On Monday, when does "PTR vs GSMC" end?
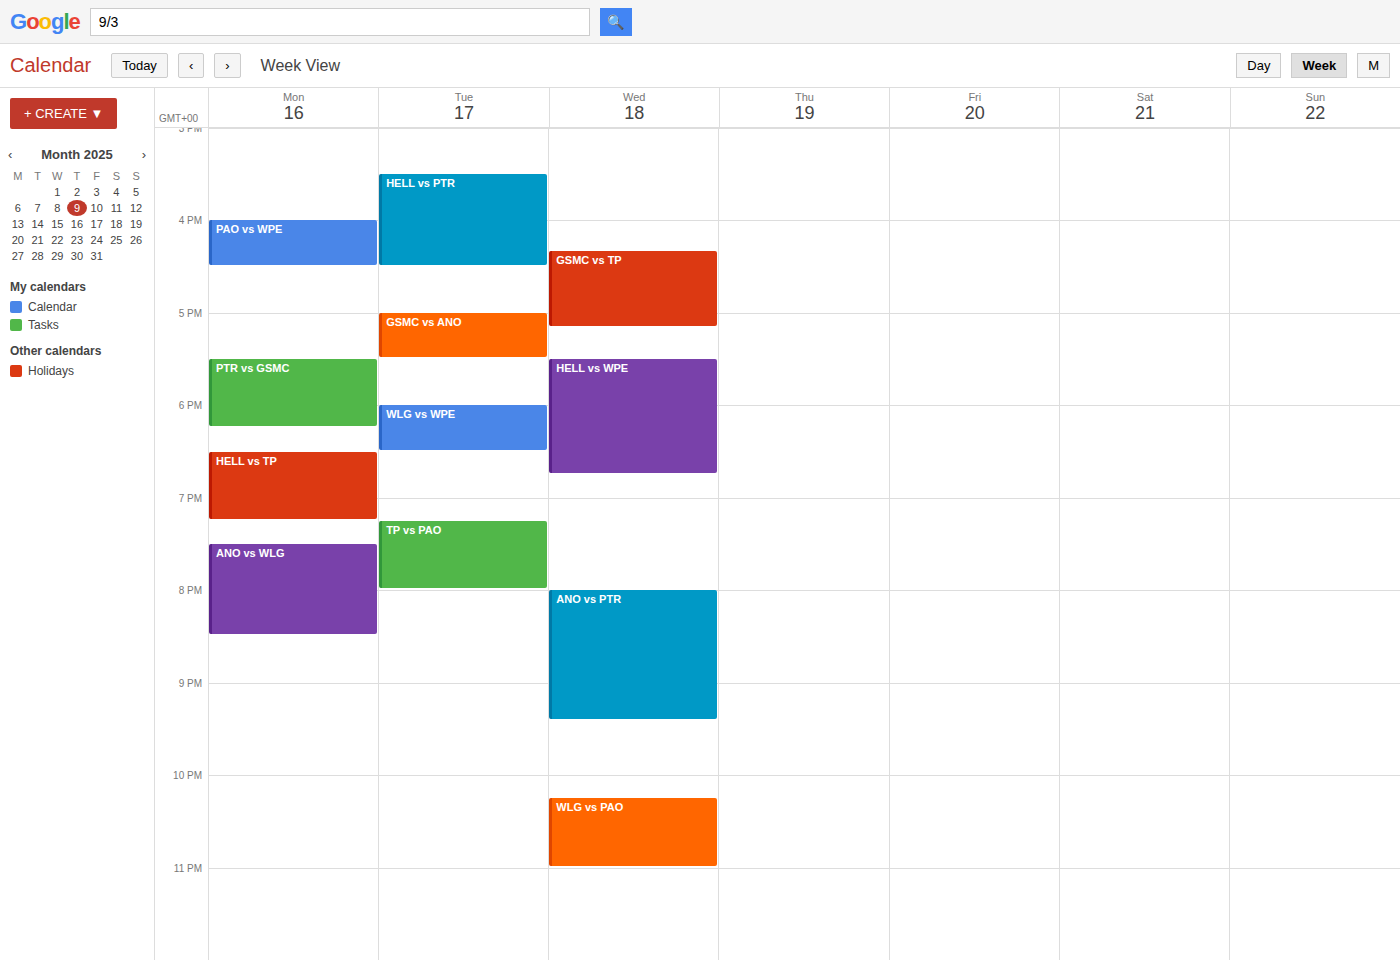
6:15 PM